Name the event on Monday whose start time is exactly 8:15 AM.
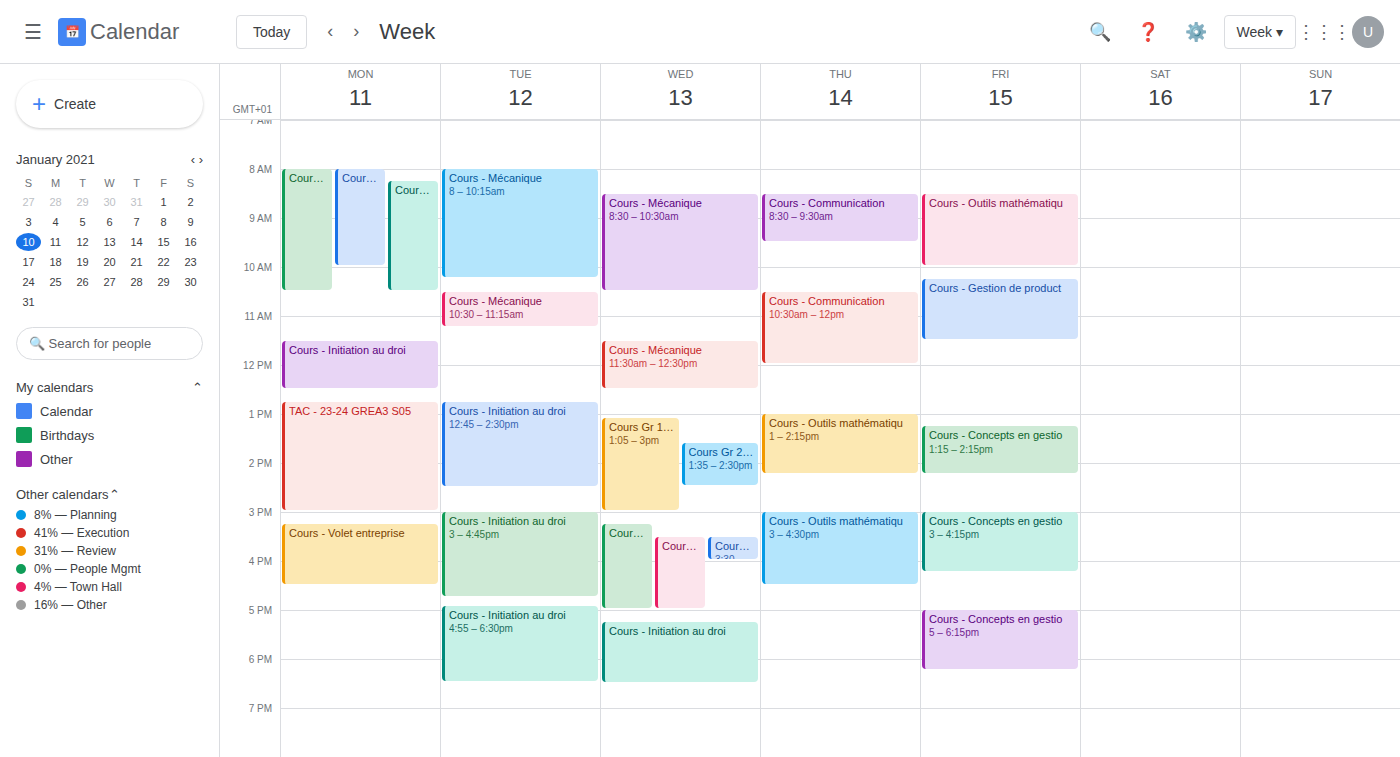
"Cours Gr 3 - Anglais"